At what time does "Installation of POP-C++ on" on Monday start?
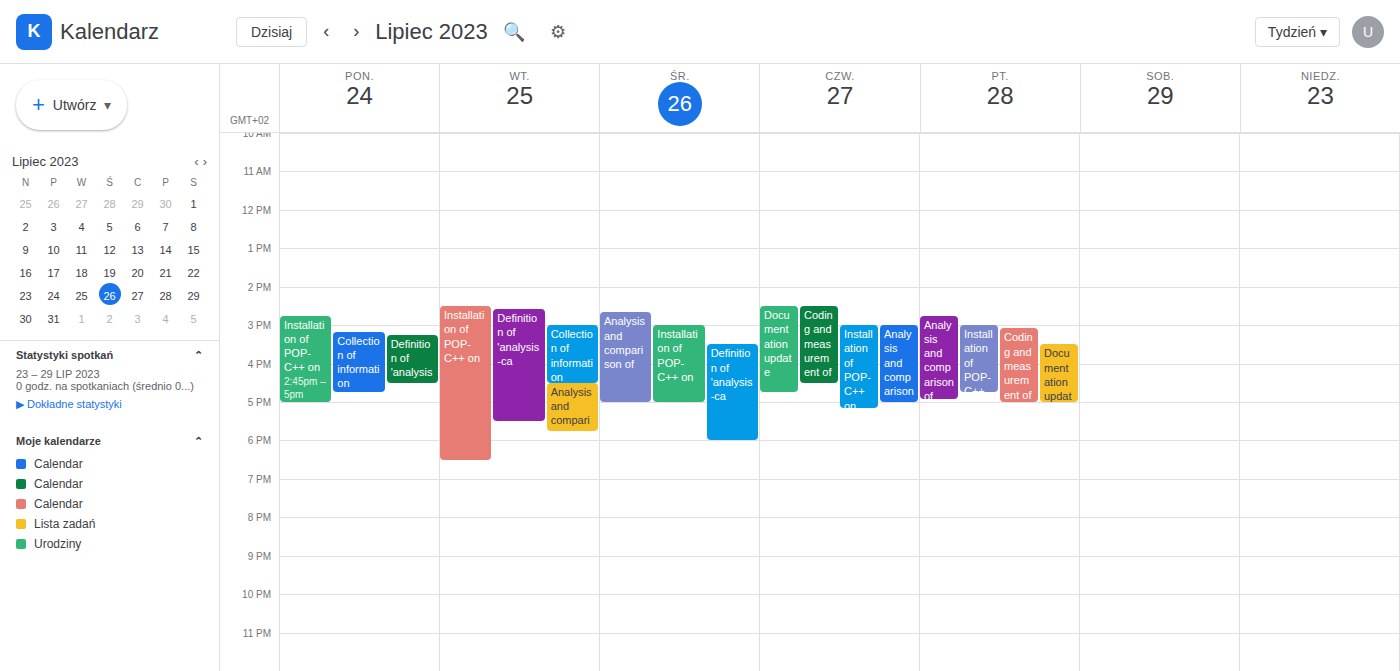
2:45 PM